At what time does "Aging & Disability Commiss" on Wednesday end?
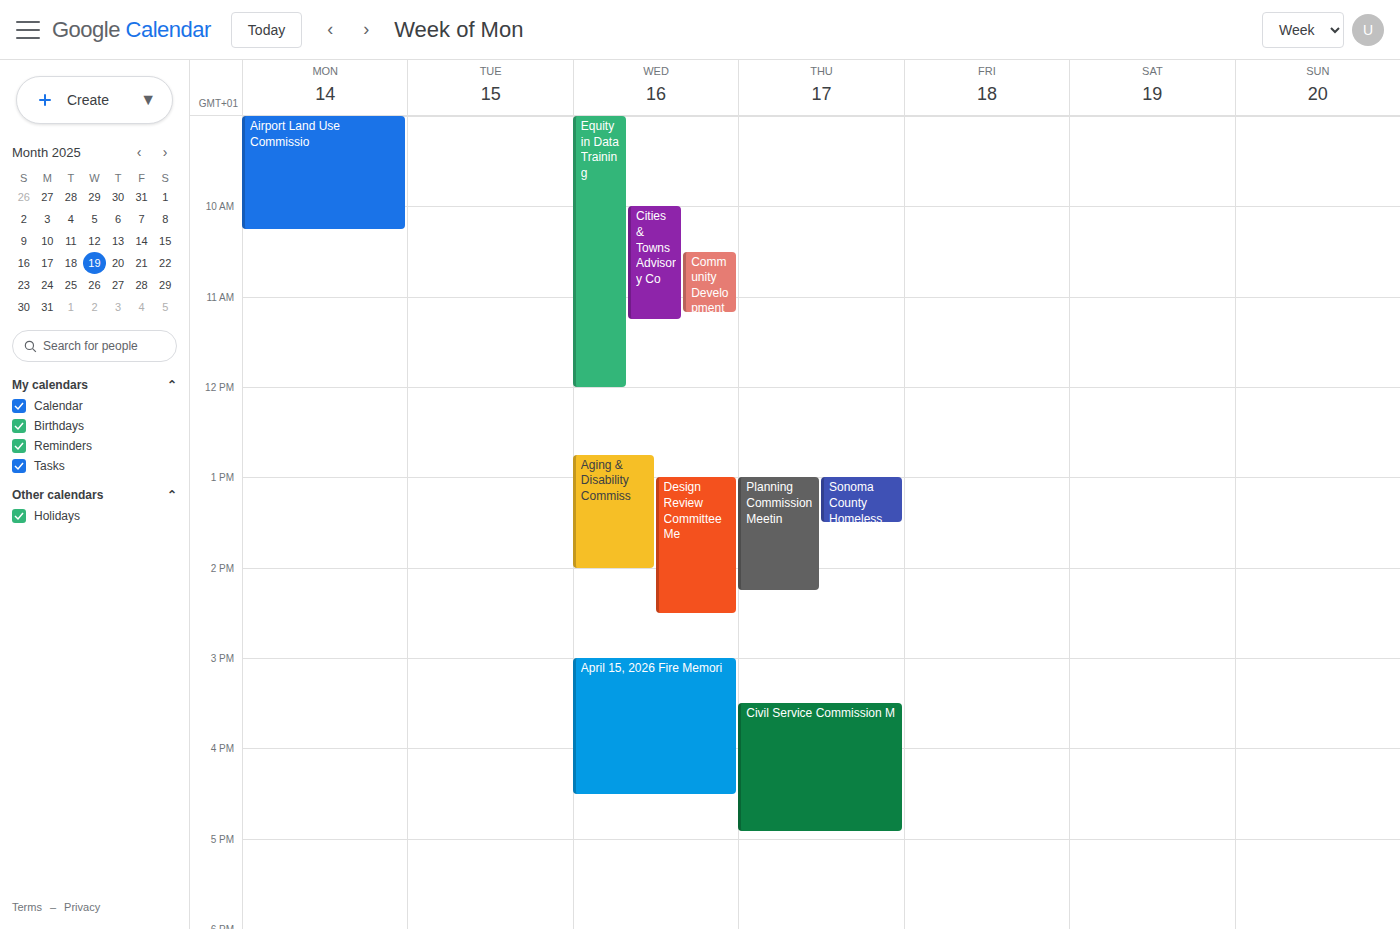
2:00 PM